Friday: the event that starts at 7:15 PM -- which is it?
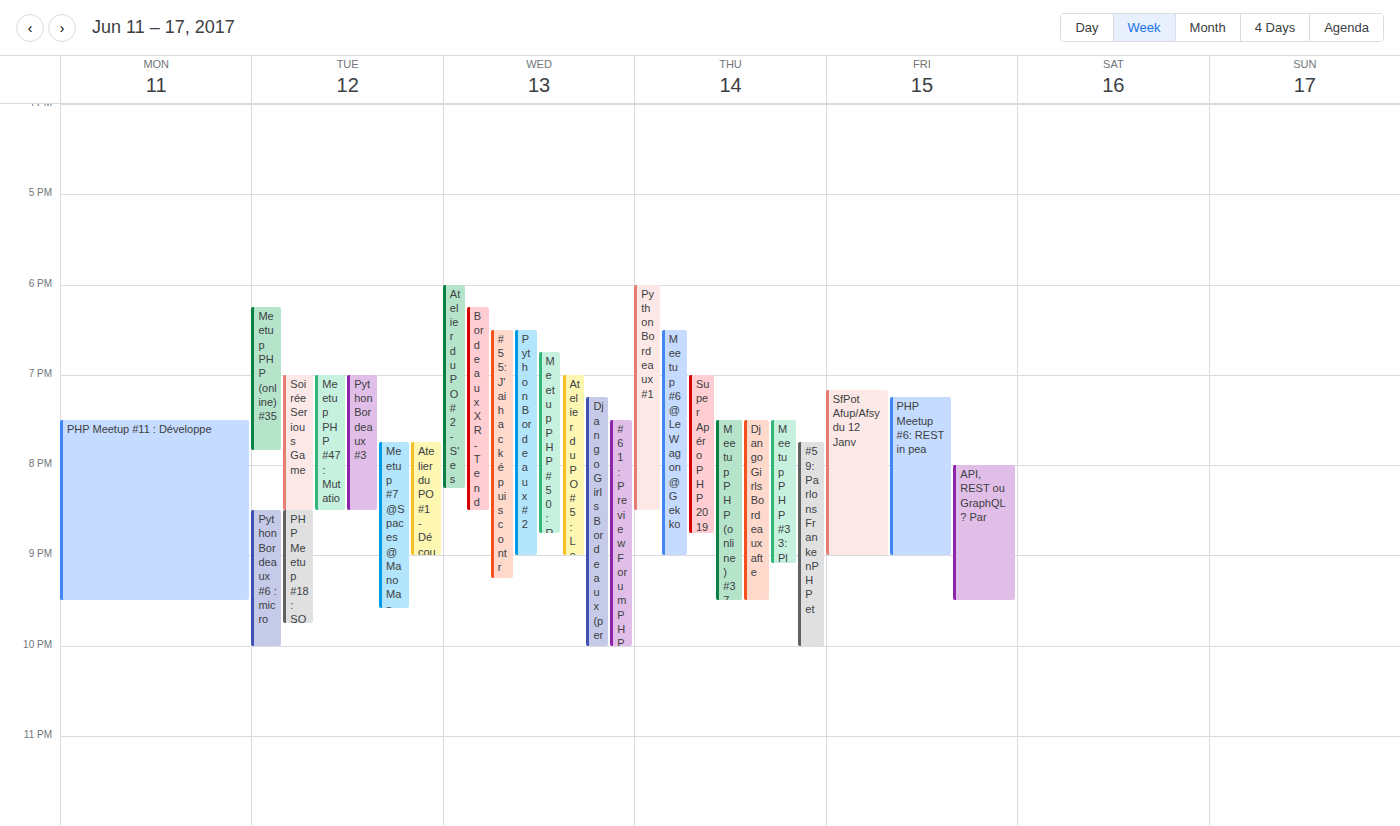
"PHP Meetup #6: REST in pea"